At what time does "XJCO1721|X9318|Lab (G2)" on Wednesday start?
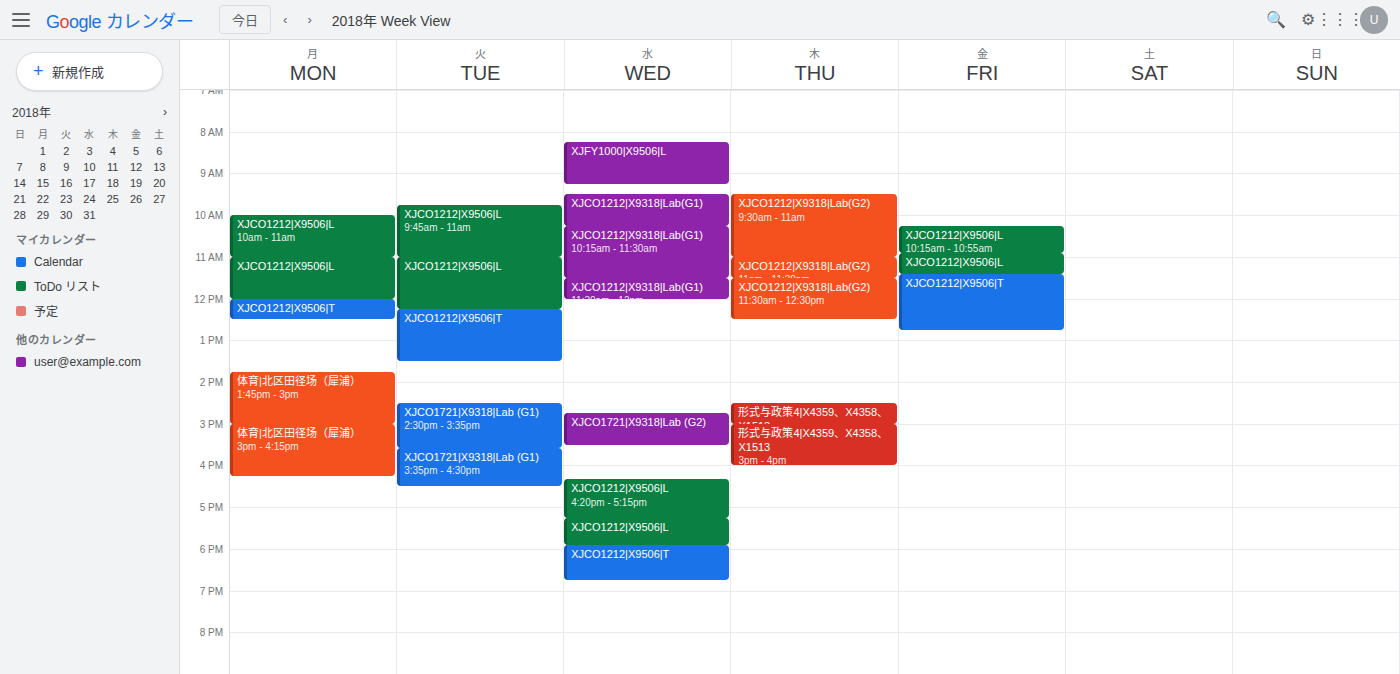
2:45 PM